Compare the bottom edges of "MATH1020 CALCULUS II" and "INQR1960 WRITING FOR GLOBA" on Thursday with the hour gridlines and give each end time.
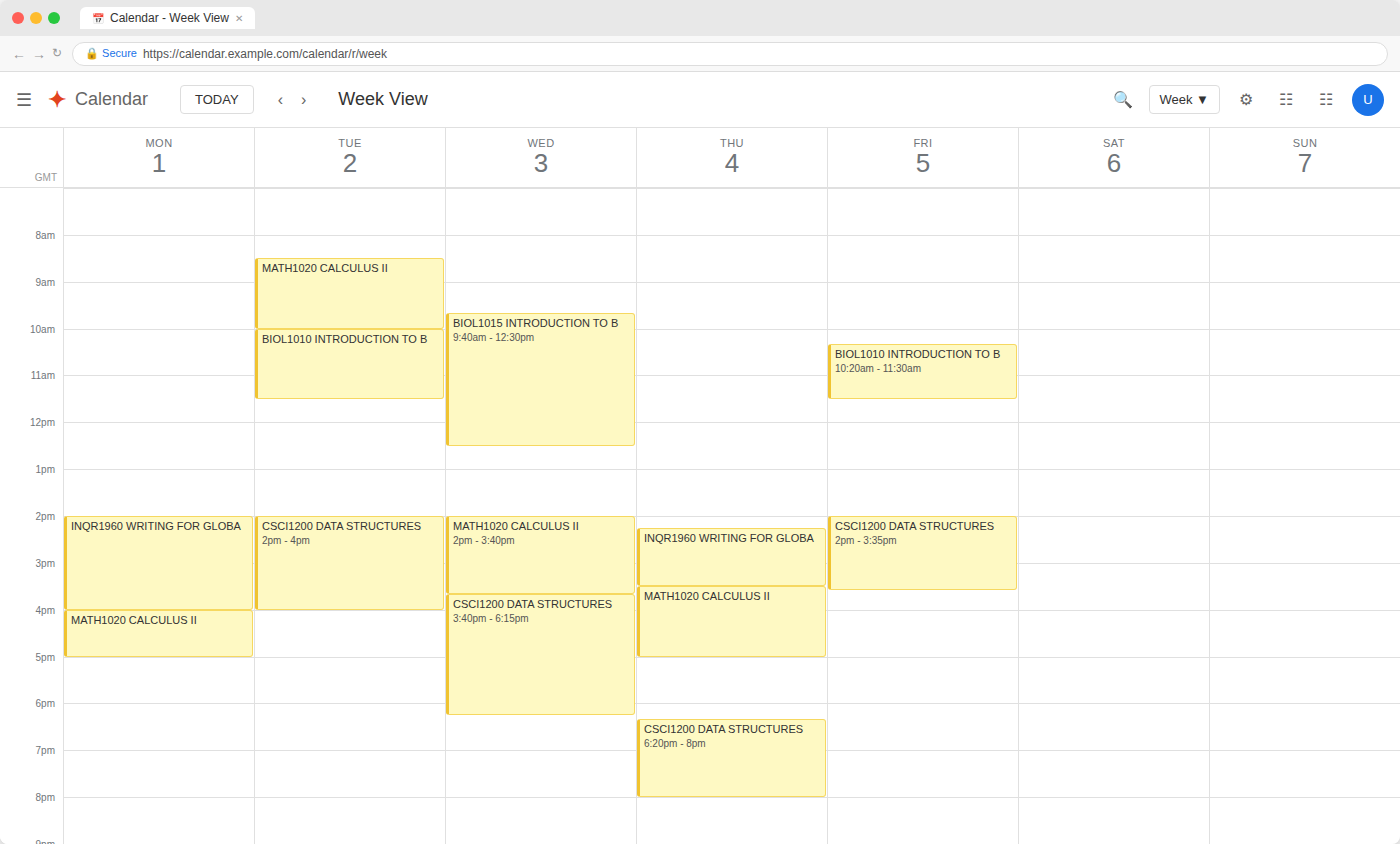
"MATH1020 CALCULUS II": 5:00 PM, exactly on the 5 PM line. "INQR1960 WRITING FOR GLOBA": 3:30 PM, halfway between the 3 PM and 4 PM lines.